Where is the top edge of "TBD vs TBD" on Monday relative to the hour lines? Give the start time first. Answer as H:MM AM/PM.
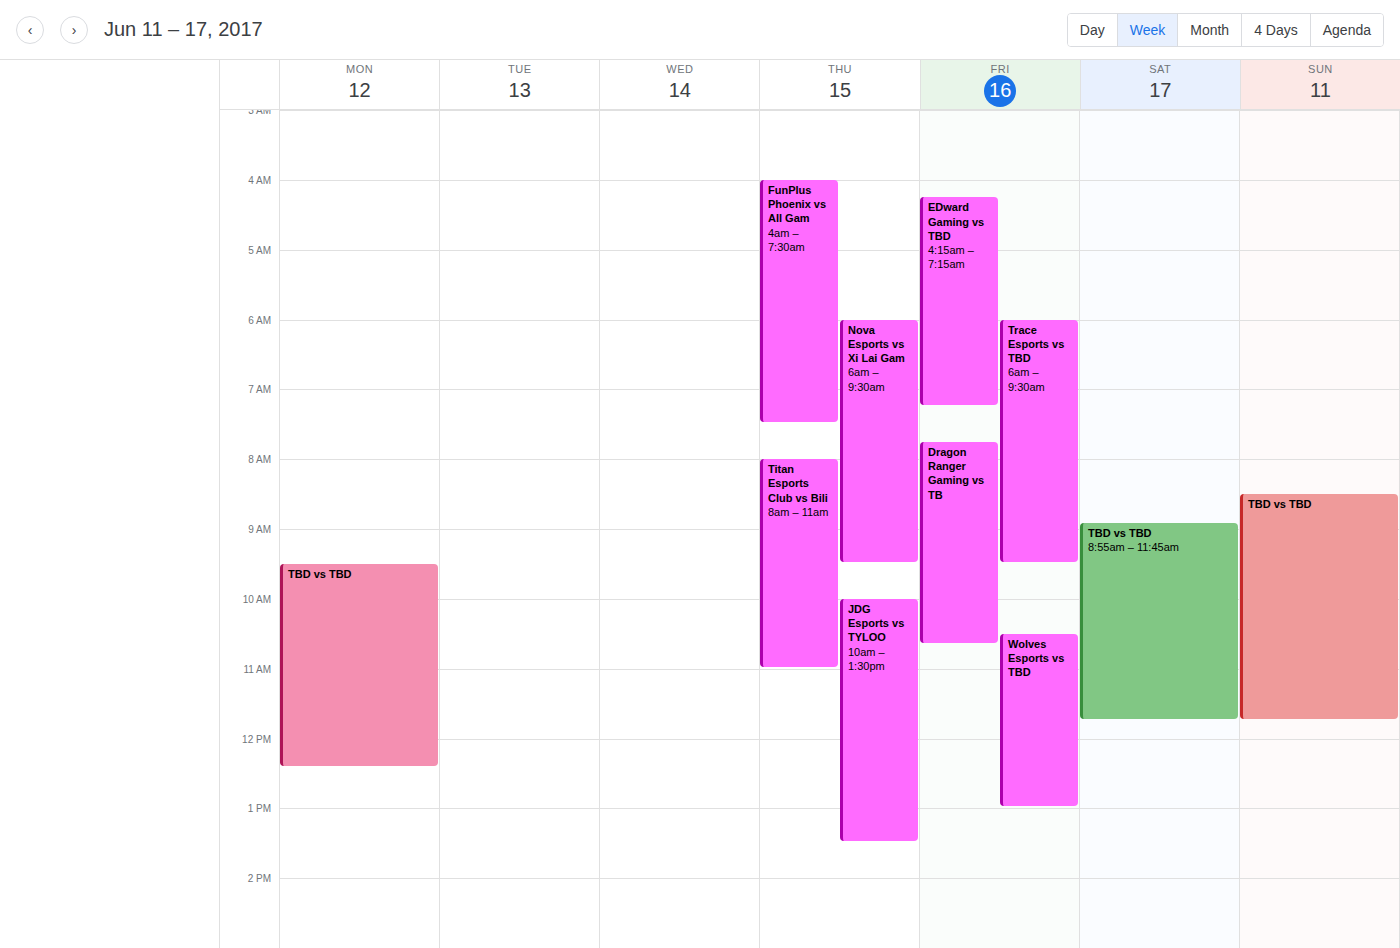
9:30 AM -- halfway between the 9 AM and 10 AM lines.